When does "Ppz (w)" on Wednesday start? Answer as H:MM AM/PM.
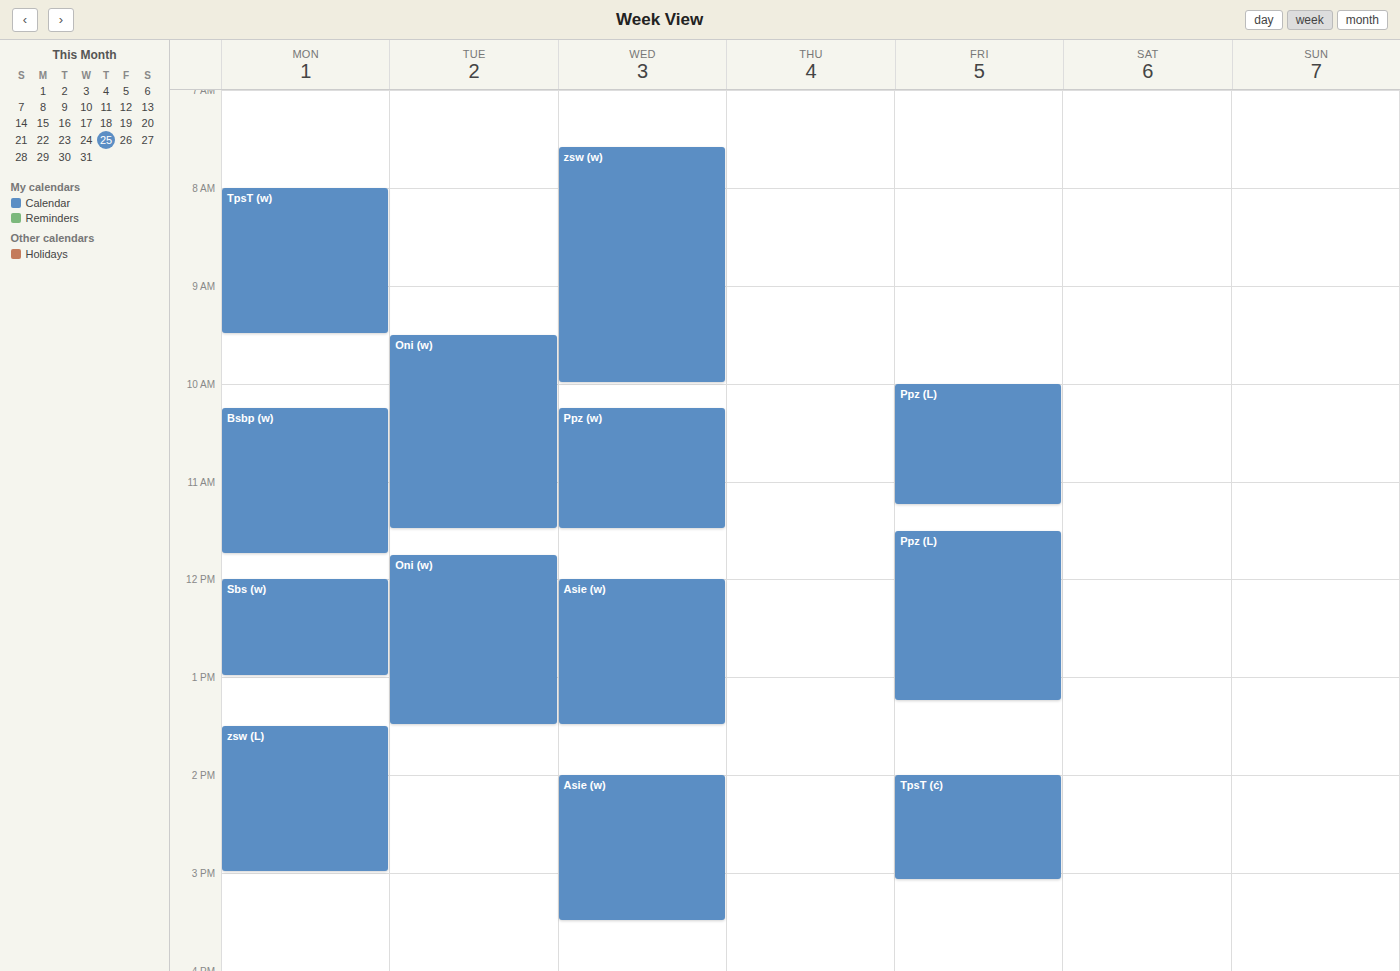
10:15 AM